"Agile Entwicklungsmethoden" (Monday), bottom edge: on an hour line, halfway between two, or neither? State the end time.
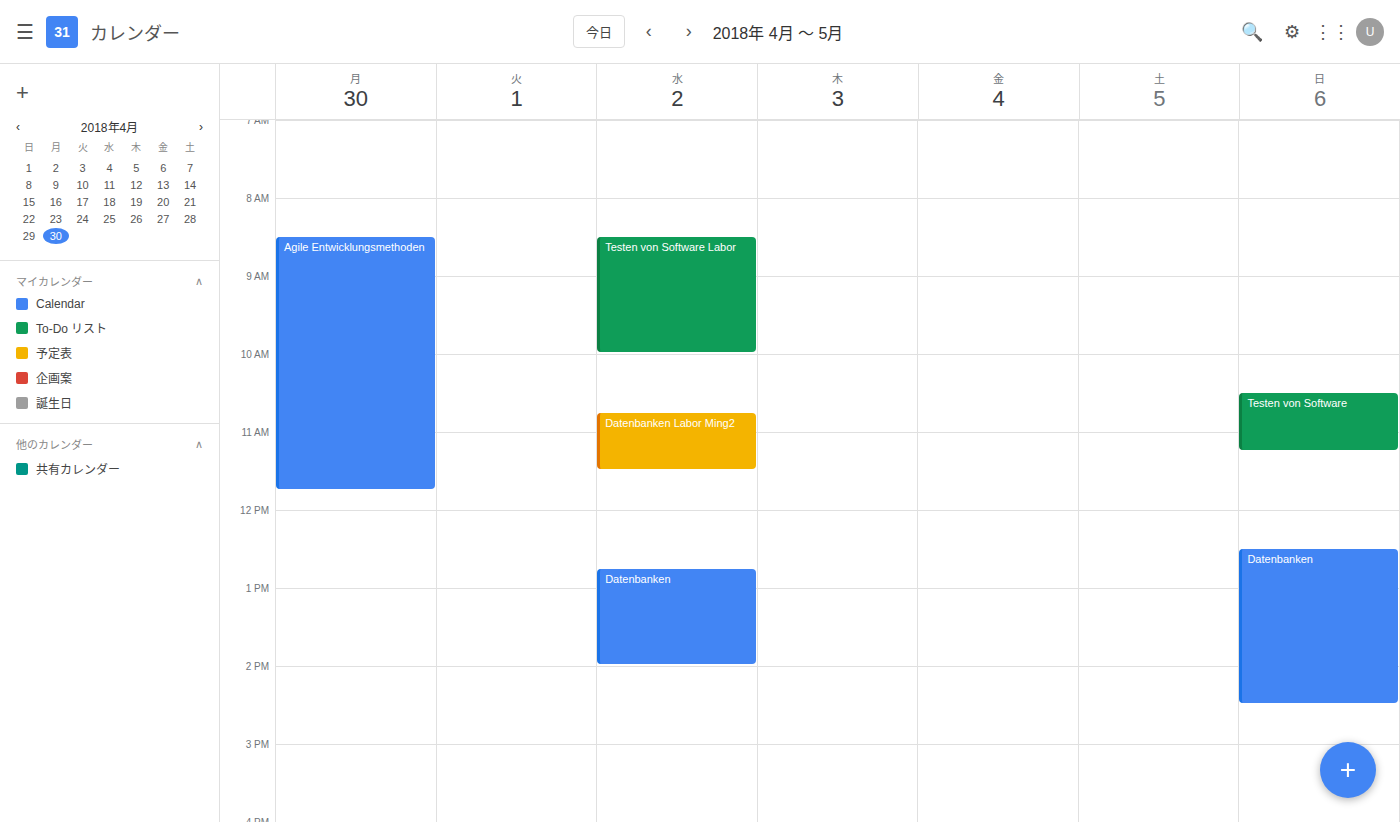
11:45 AM -- neither: three quarters of the way from the 11 AM line to the 12 PM line.